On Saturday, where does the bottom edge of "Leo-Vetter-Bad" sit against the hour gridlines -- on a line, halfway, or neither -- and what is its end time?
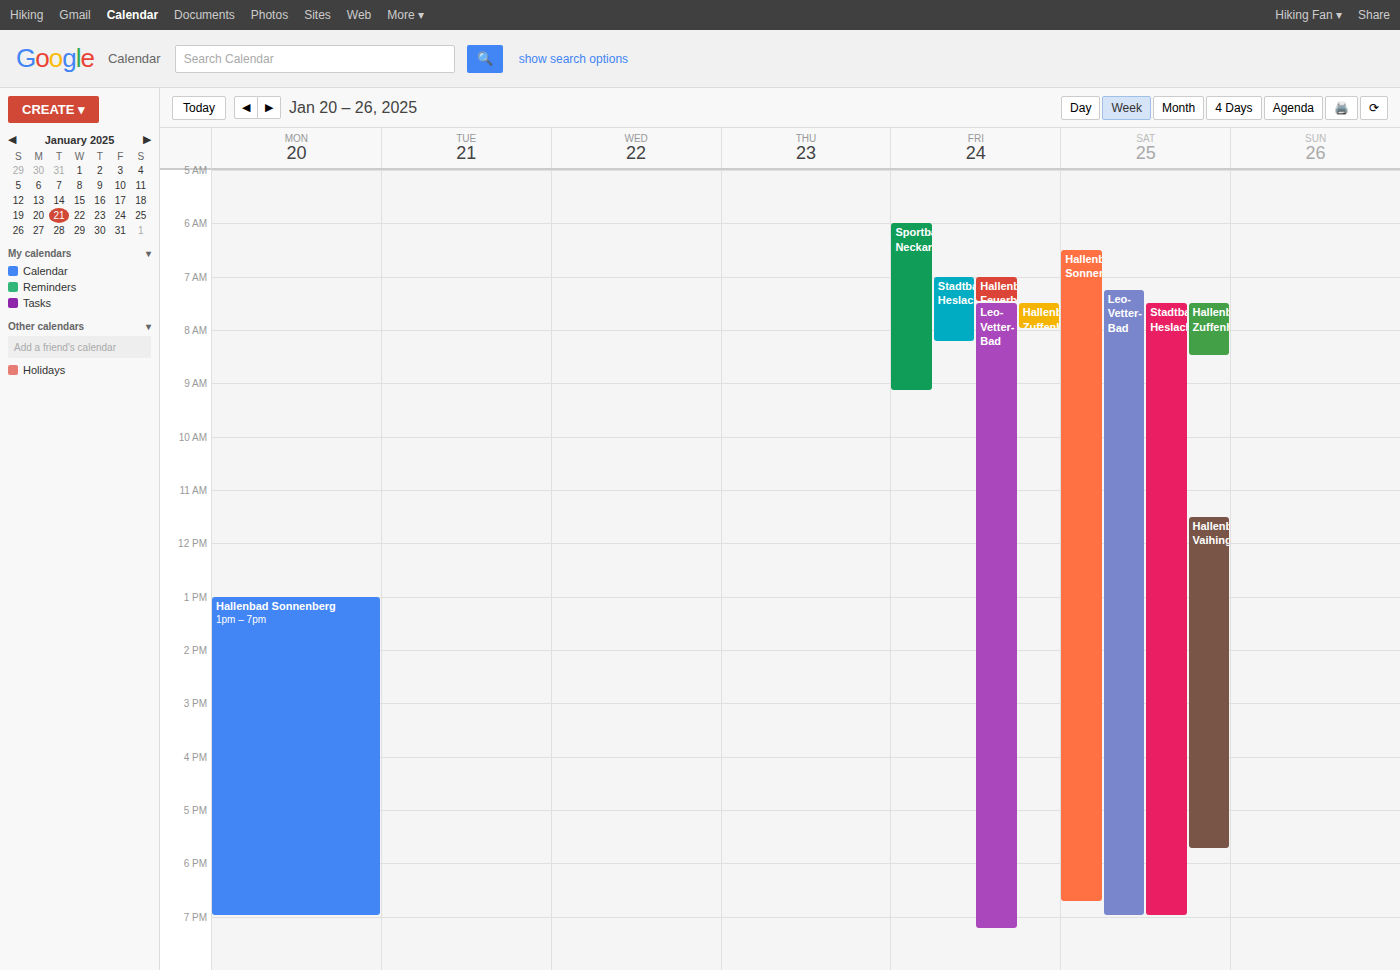
7:00 PM -- exactly on the 7 PM line.